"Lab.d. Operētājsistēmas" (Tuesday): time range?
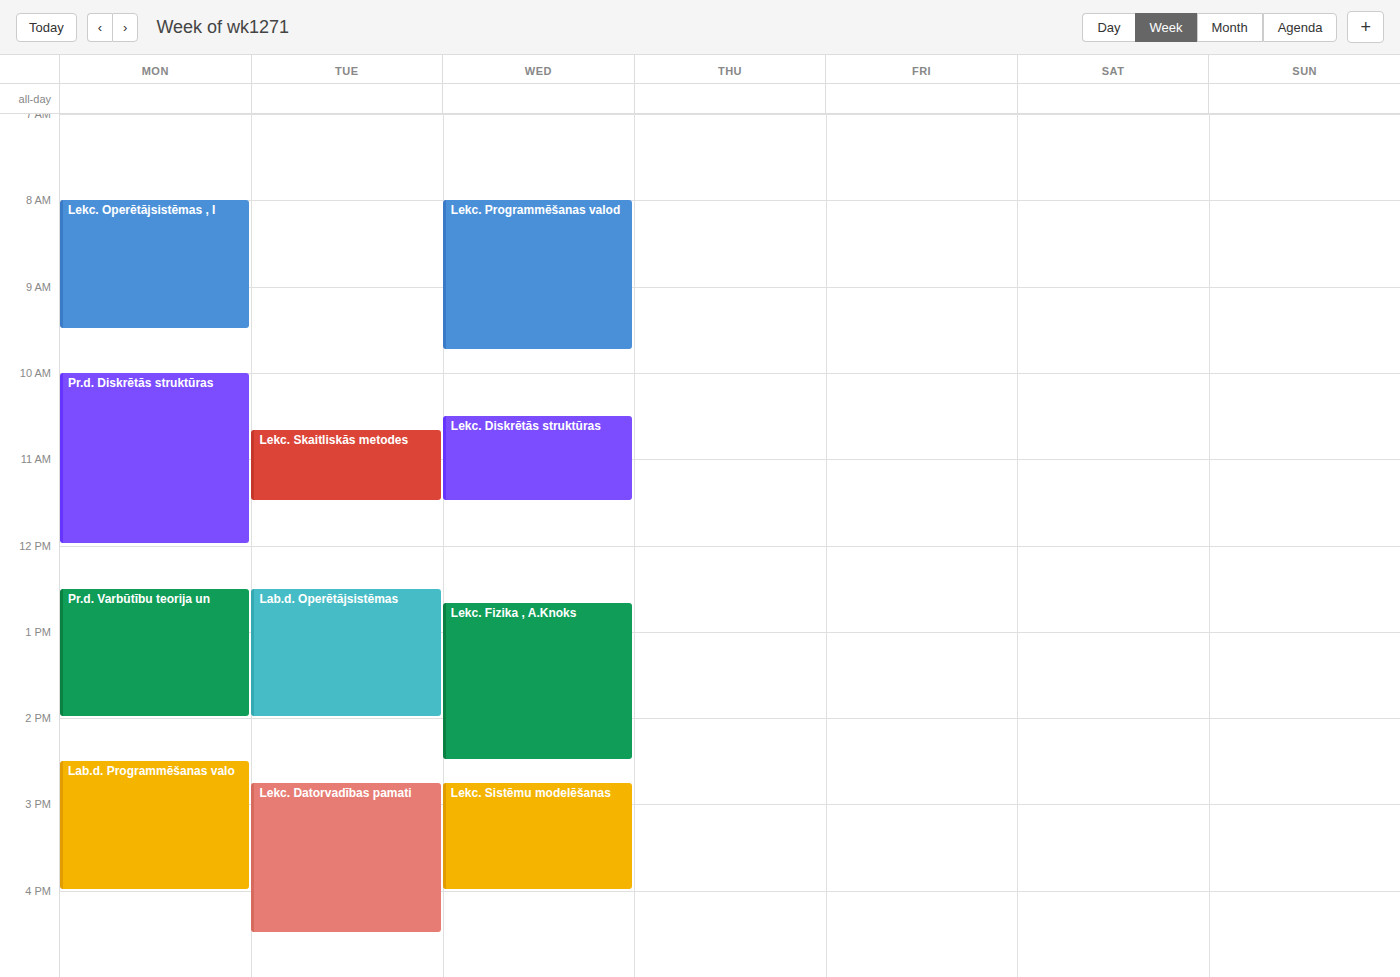
12:30 PM to 2:00 PM